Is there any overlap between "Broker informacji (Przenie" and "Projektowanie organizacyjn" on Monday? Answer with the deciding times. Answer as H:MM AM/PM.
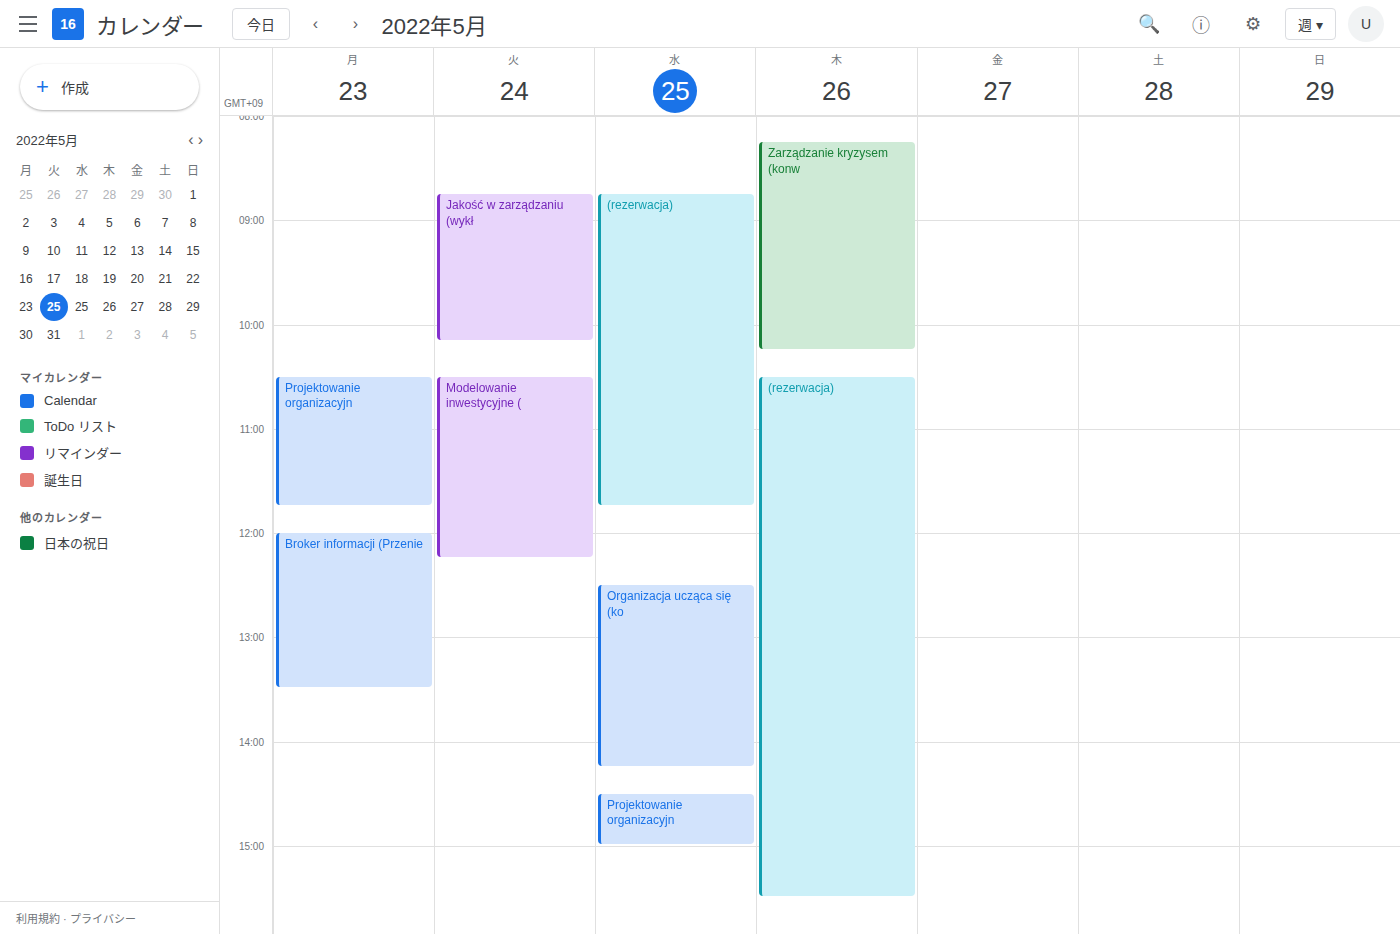
"Projektowanie organizacyjn" ends at 11:45 AM and "Broker informacji (Przenie" starts at 12:00 PM -- no overlap.